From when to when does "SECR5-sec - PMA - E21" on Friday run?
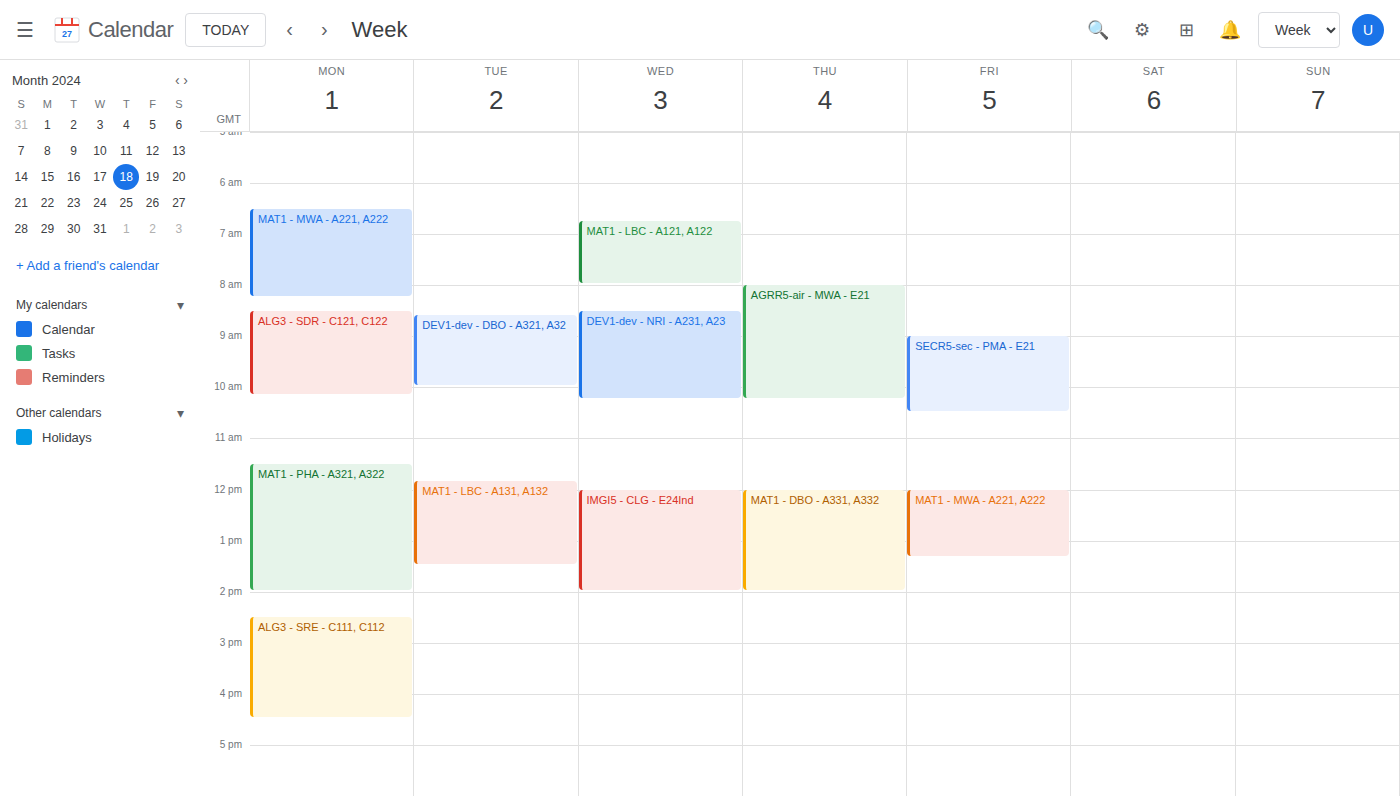
9:00 AM to 10:30 AM